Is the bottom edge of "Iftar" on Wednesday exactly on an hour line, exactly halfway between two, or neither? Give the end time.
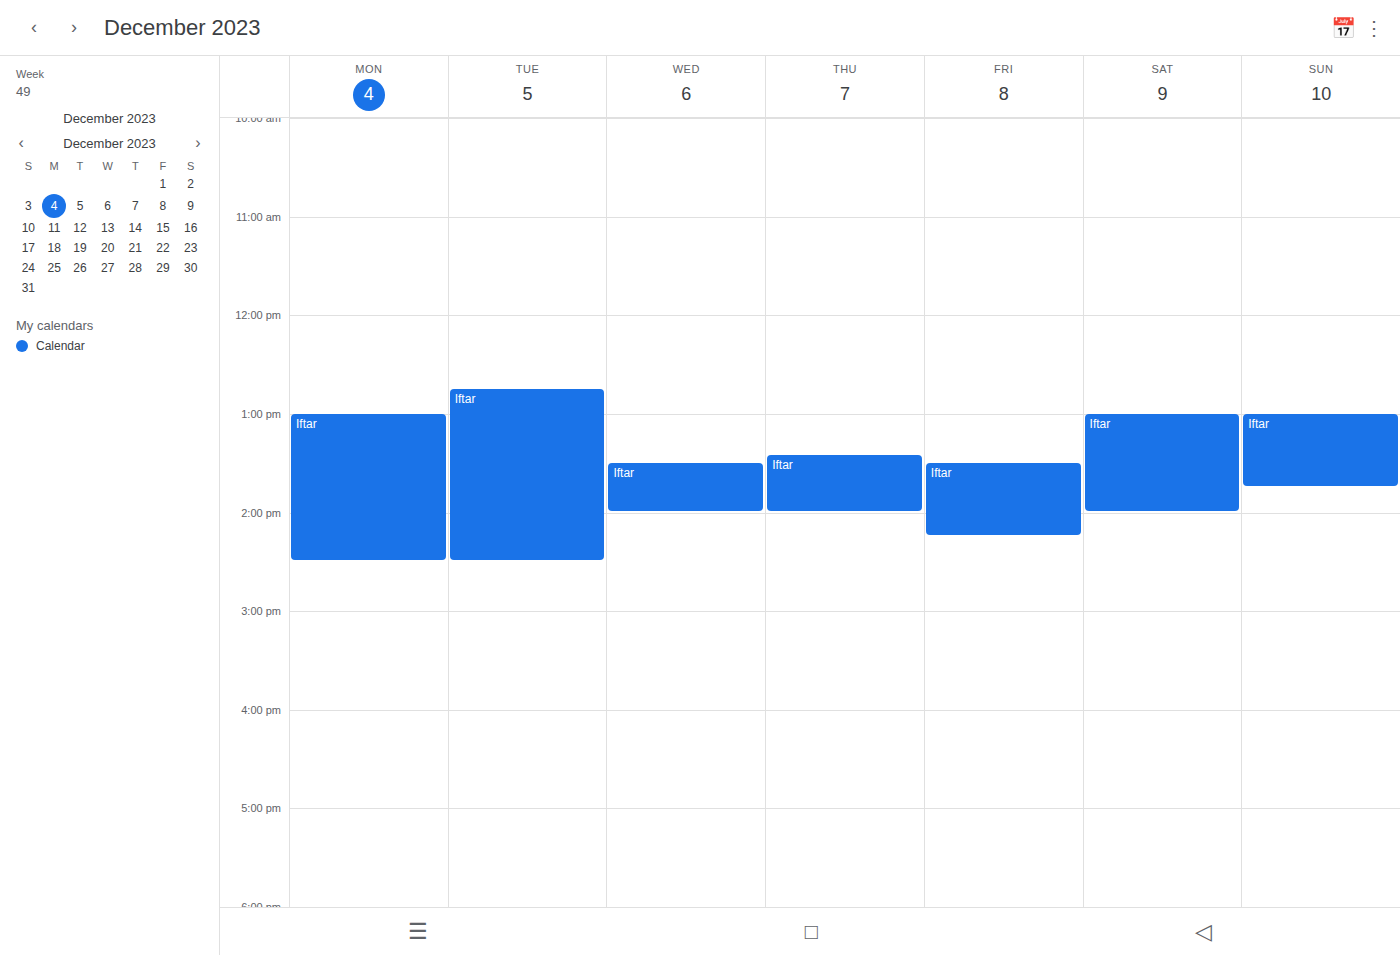
2:00 PM -- exactly on the 2 PM line.